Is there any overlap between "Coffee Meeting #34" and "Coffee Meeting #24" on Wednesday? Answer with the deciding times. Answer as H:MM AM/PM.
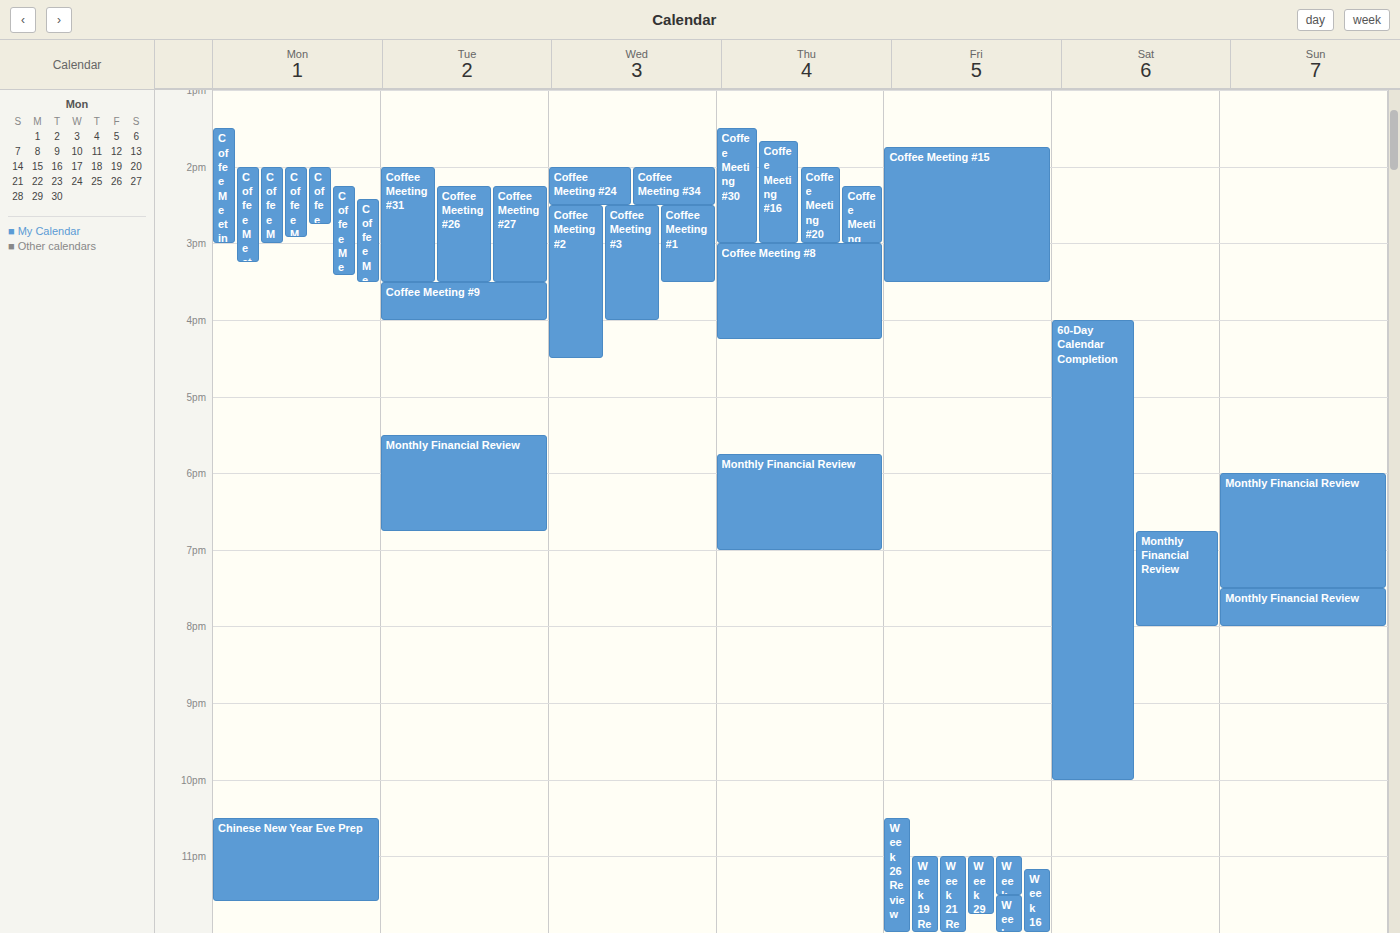
"Coffee Meeting #24" runs 2:00 PM to 2:30 PM, inside "Coffee Meeting #34" -- they overlap.